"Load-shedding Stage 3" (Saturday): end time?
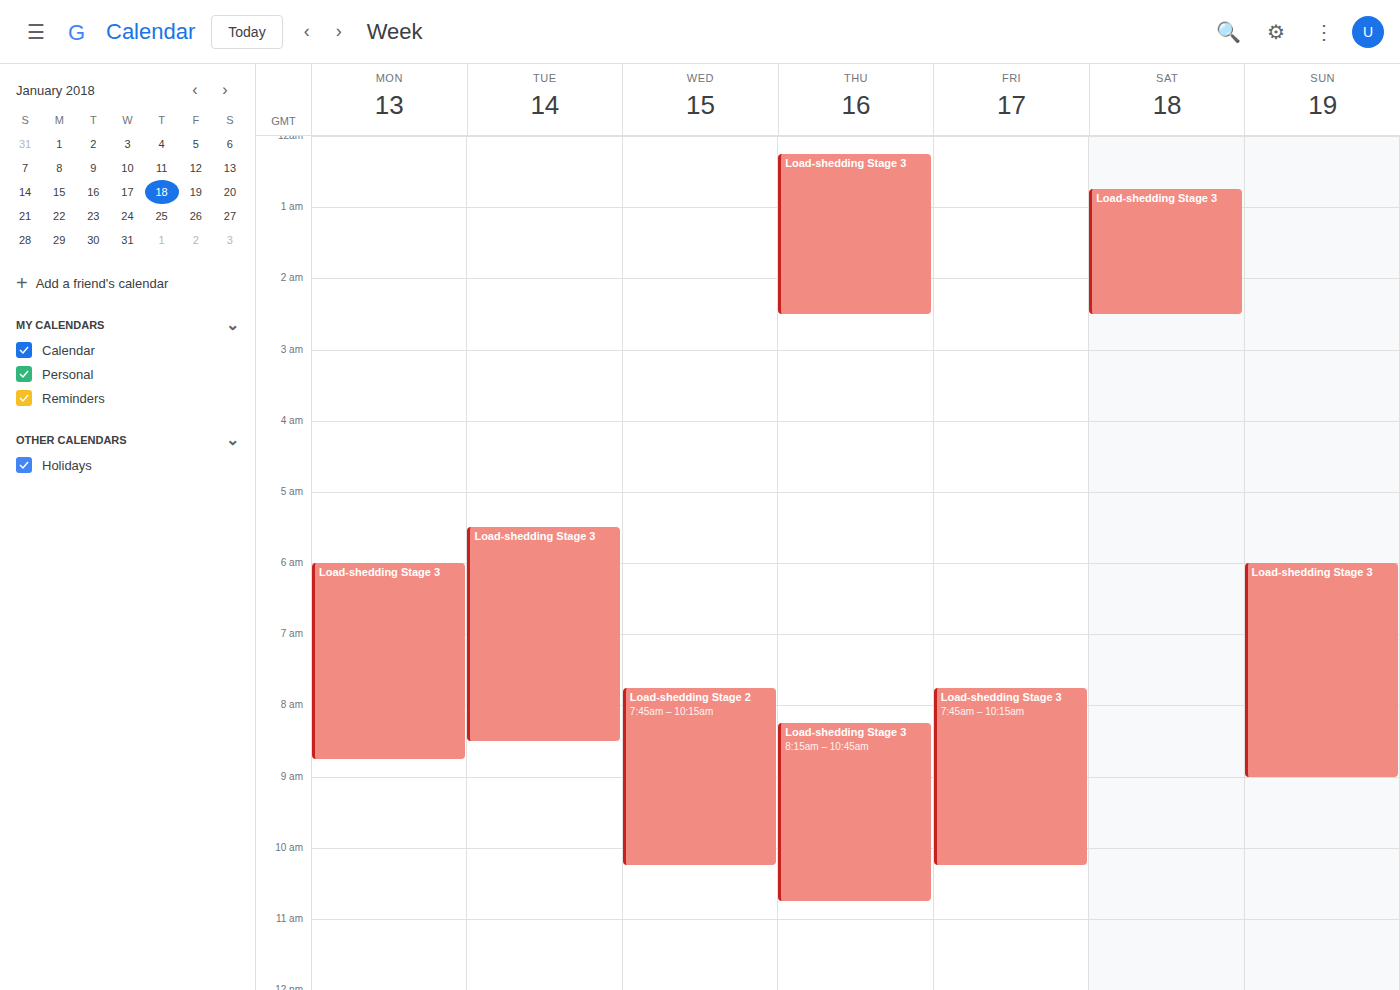
2:30 AM